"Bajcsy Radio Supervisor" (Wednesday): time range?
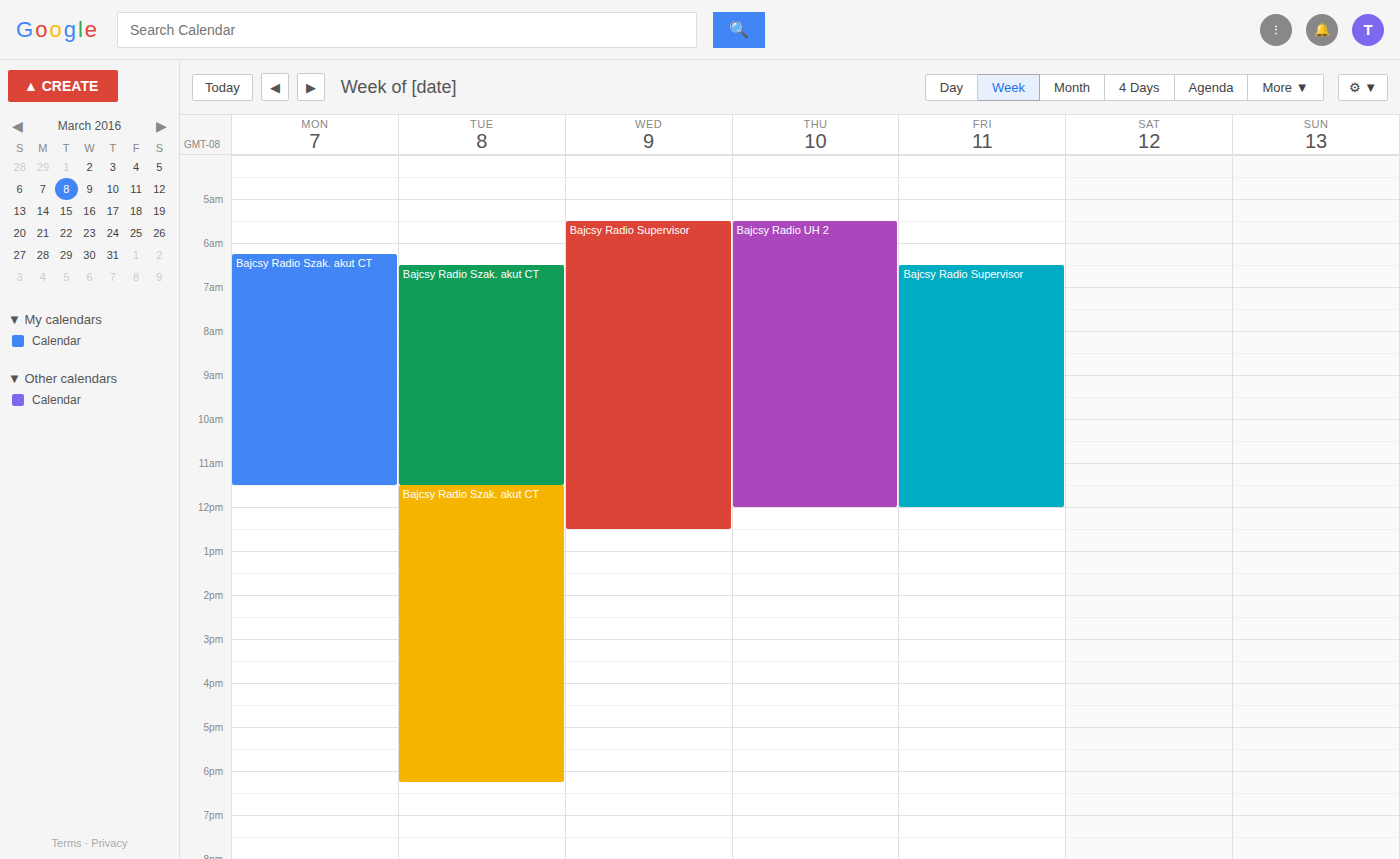
5:30 AM to 12:30 PM